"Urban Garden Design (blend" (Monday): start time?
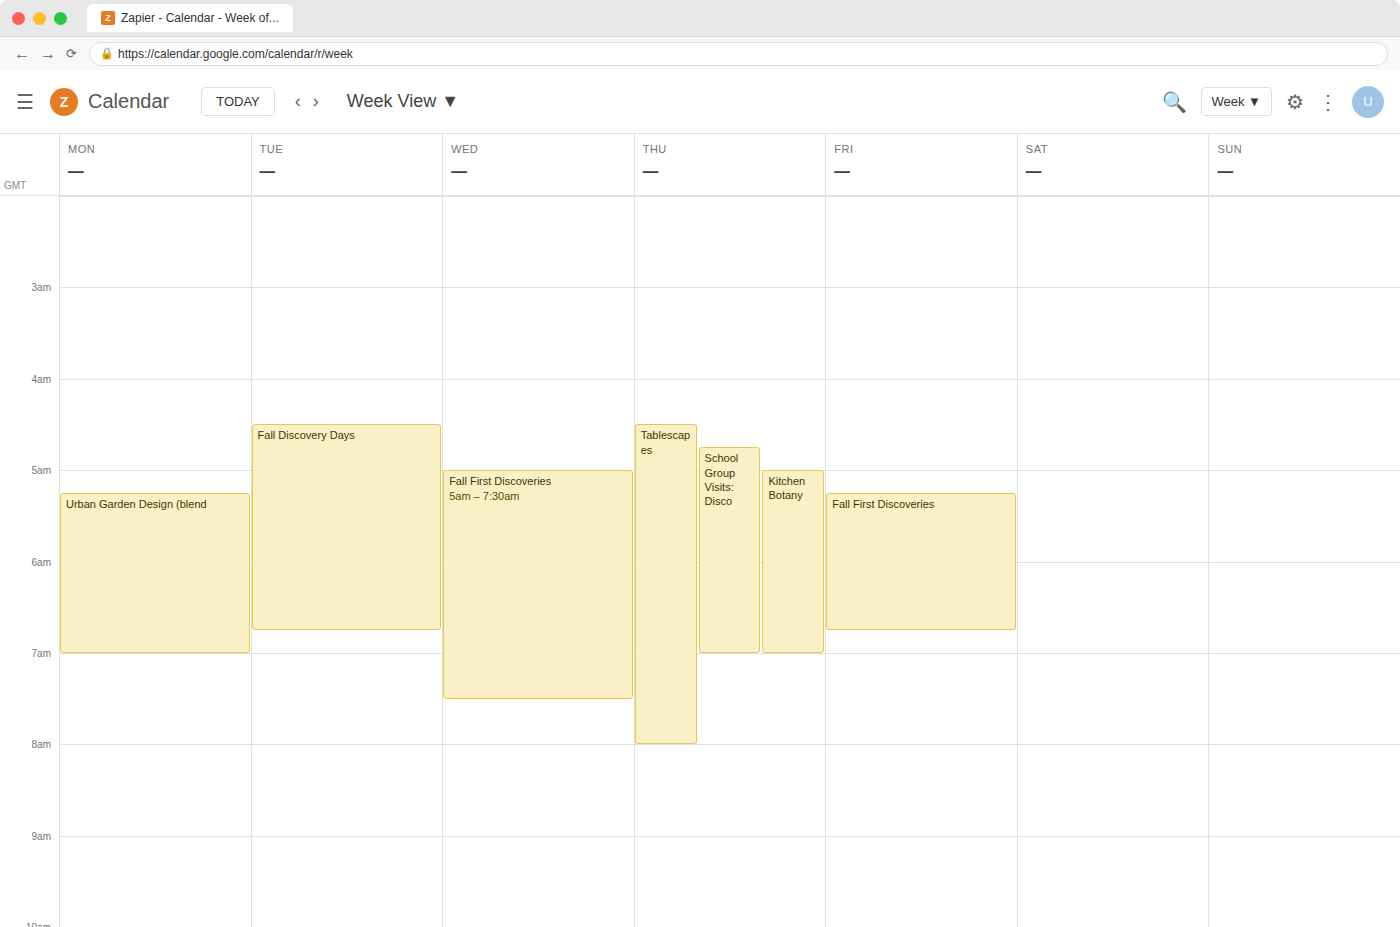
05:15